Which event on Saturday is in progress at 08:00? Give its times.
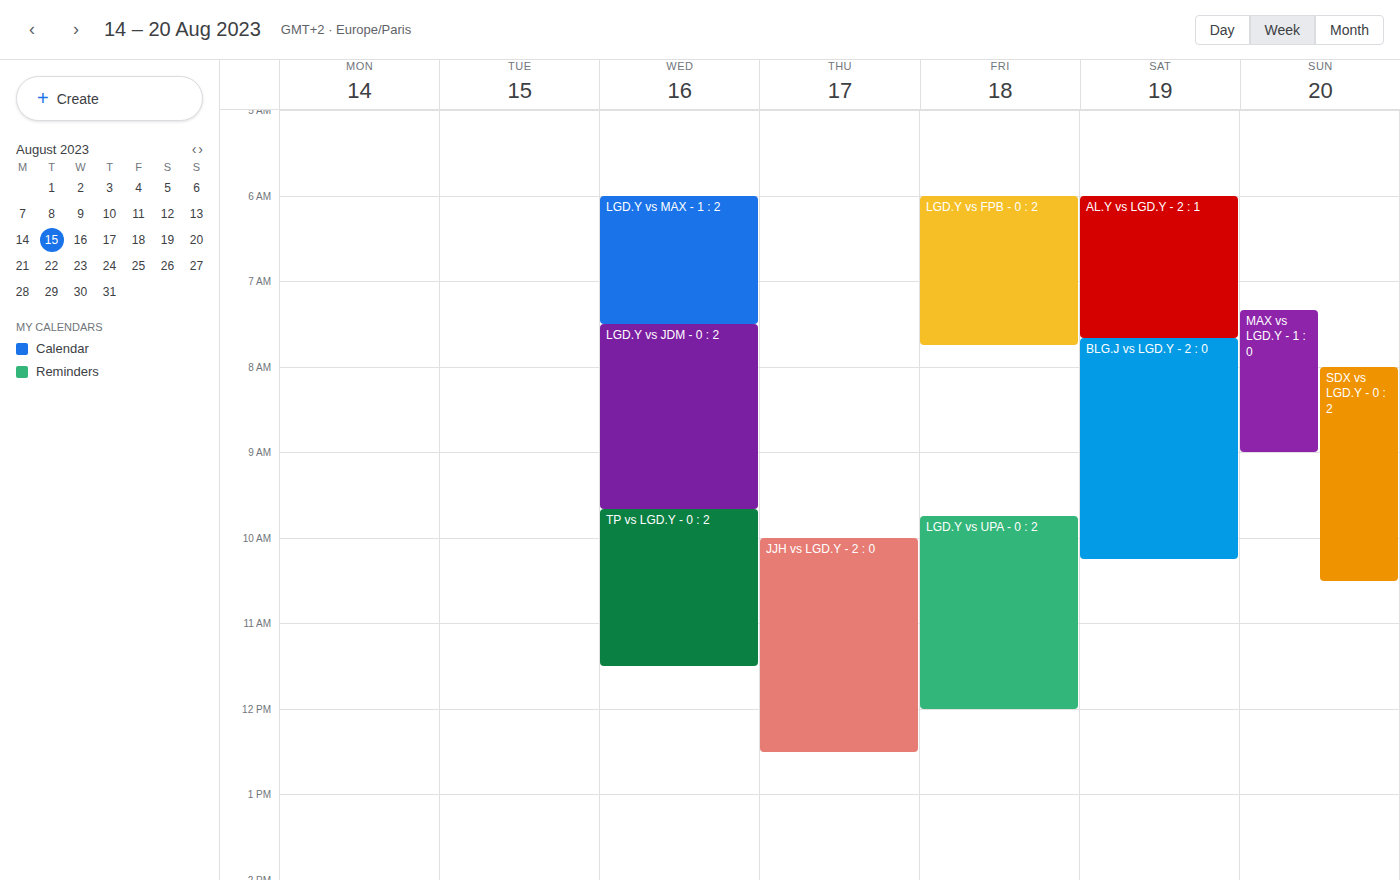
"BLG.J vs LGD.Y - 2 : 0", 07:40 to 10:15